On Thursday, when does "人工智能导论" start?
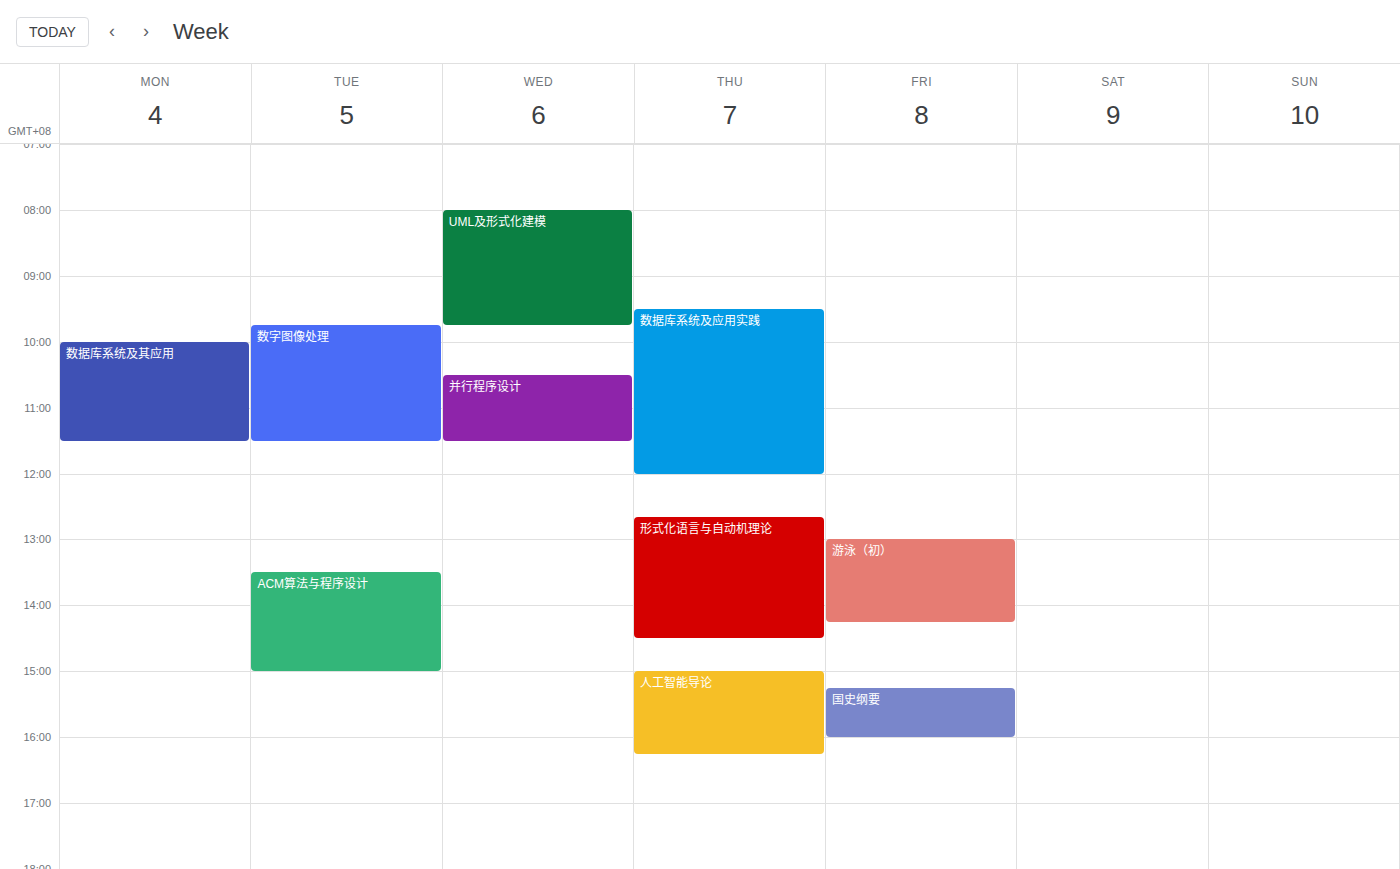
3:00 PM